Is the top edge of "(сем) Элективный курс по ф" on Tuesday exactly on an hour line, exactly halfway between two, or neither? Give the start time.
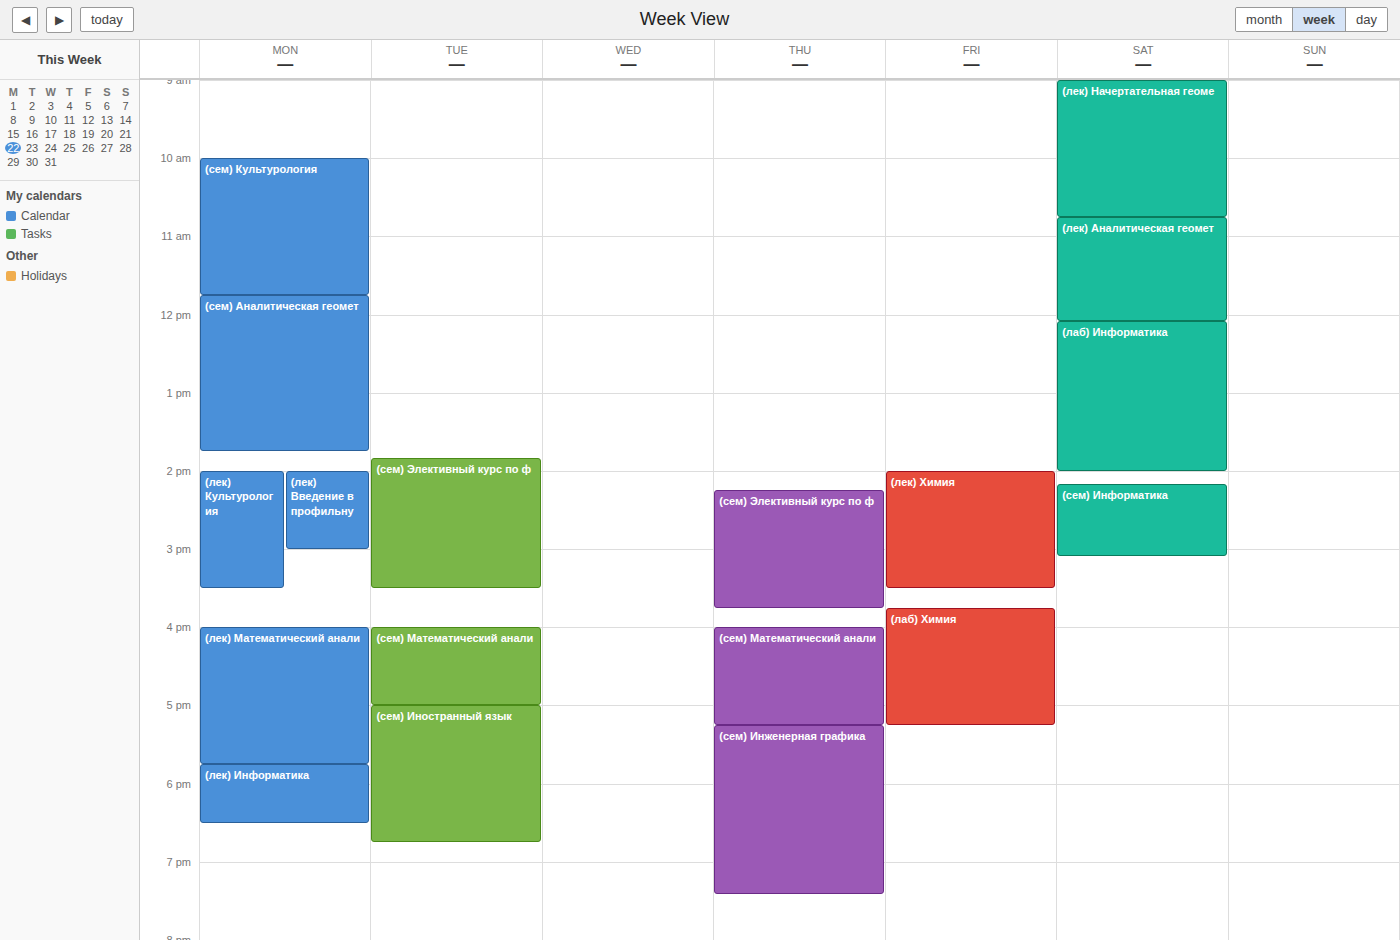
1:50 PM -- neither: 50 minutes below the 1 PM line and 10 minutes above the 2 PM line.